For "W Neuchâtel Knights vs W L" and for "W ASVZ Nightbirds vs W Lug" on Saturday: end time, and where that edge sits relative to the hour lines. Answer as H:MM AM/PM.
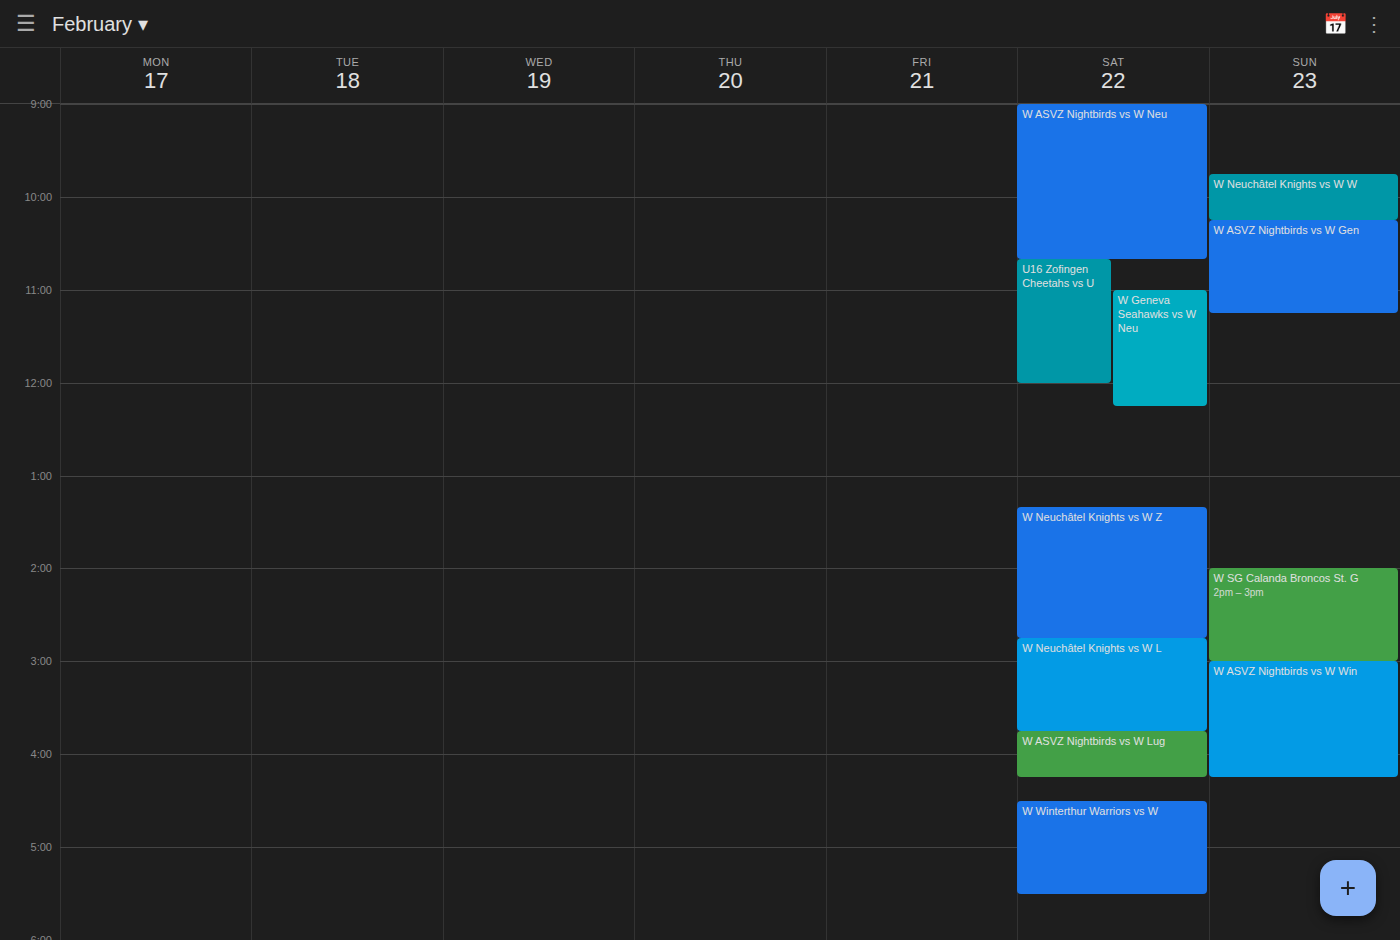
"W Neuchâtel Knights vs W L": 3:45 PM, neither: three quarters of the way from the 3 PM line to the 4 PM line. "W ASVZ Nightbirds vs W Lug": 4:15 PM, neither: a quarter of the way from the 4 PM line to the 5 PM line.